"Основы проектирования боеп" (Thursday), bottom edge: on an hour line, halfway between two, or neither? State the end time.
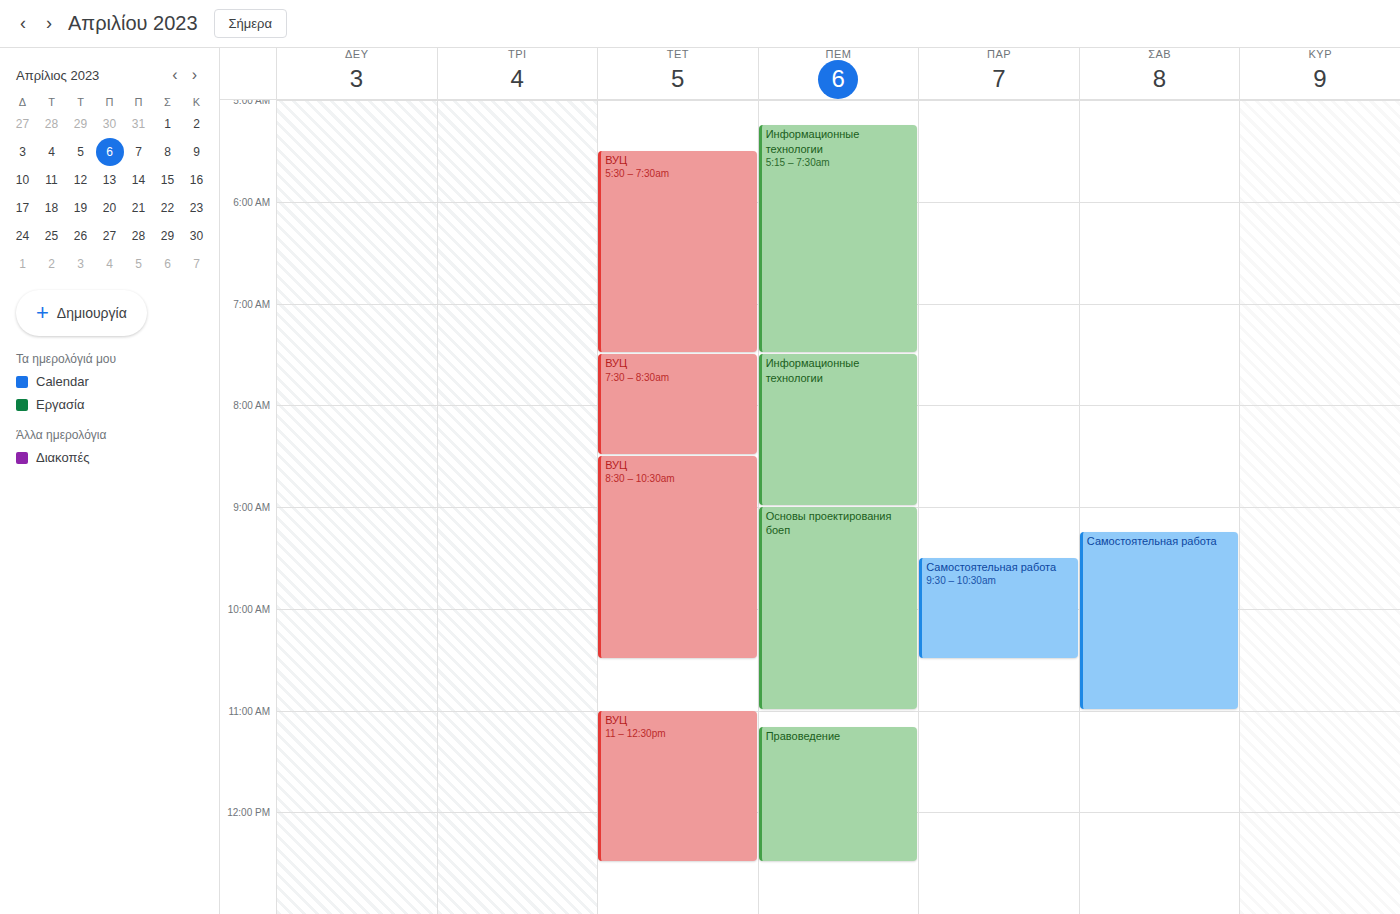
11:00 -- exactly on the 11:00 line.